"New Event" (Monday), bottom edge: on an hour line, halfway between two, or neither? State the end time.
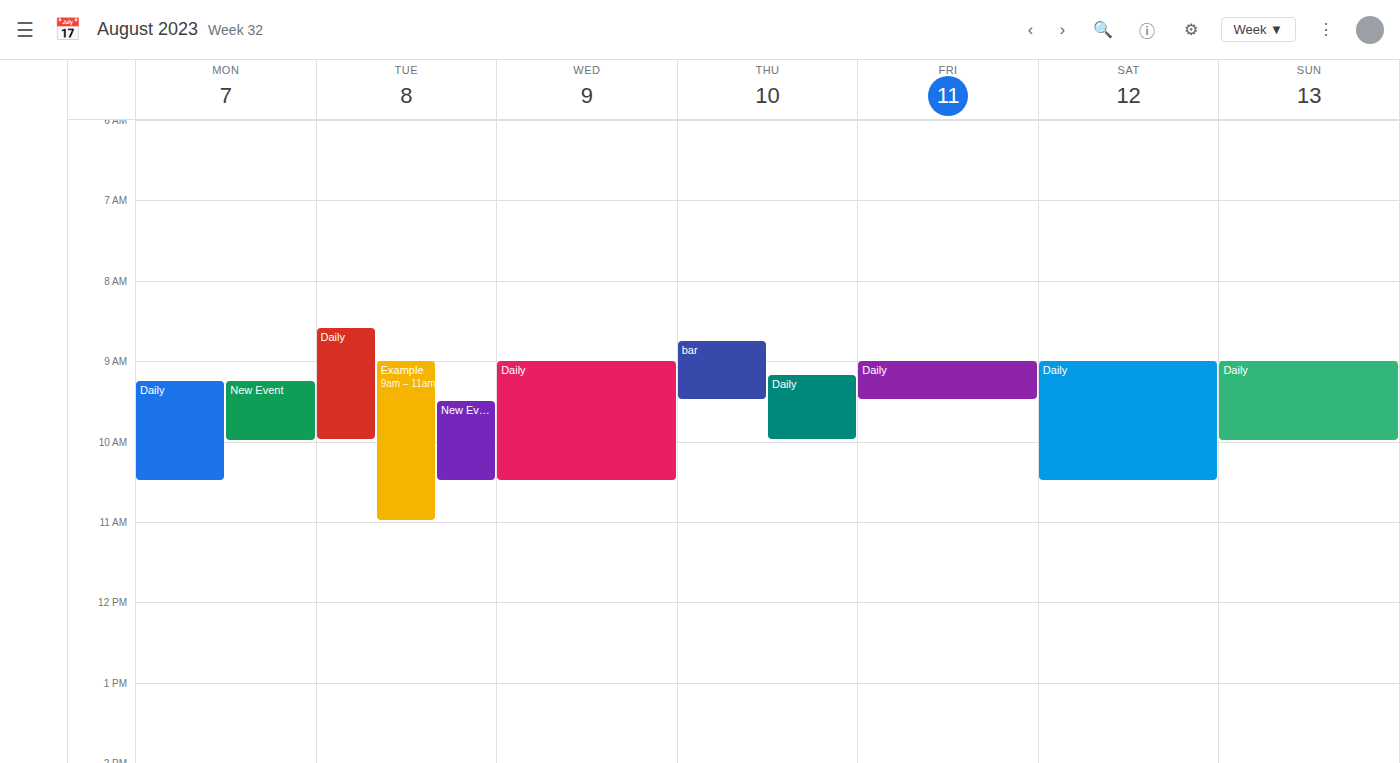
10:00 AM -- exactly on the 10 AM line.